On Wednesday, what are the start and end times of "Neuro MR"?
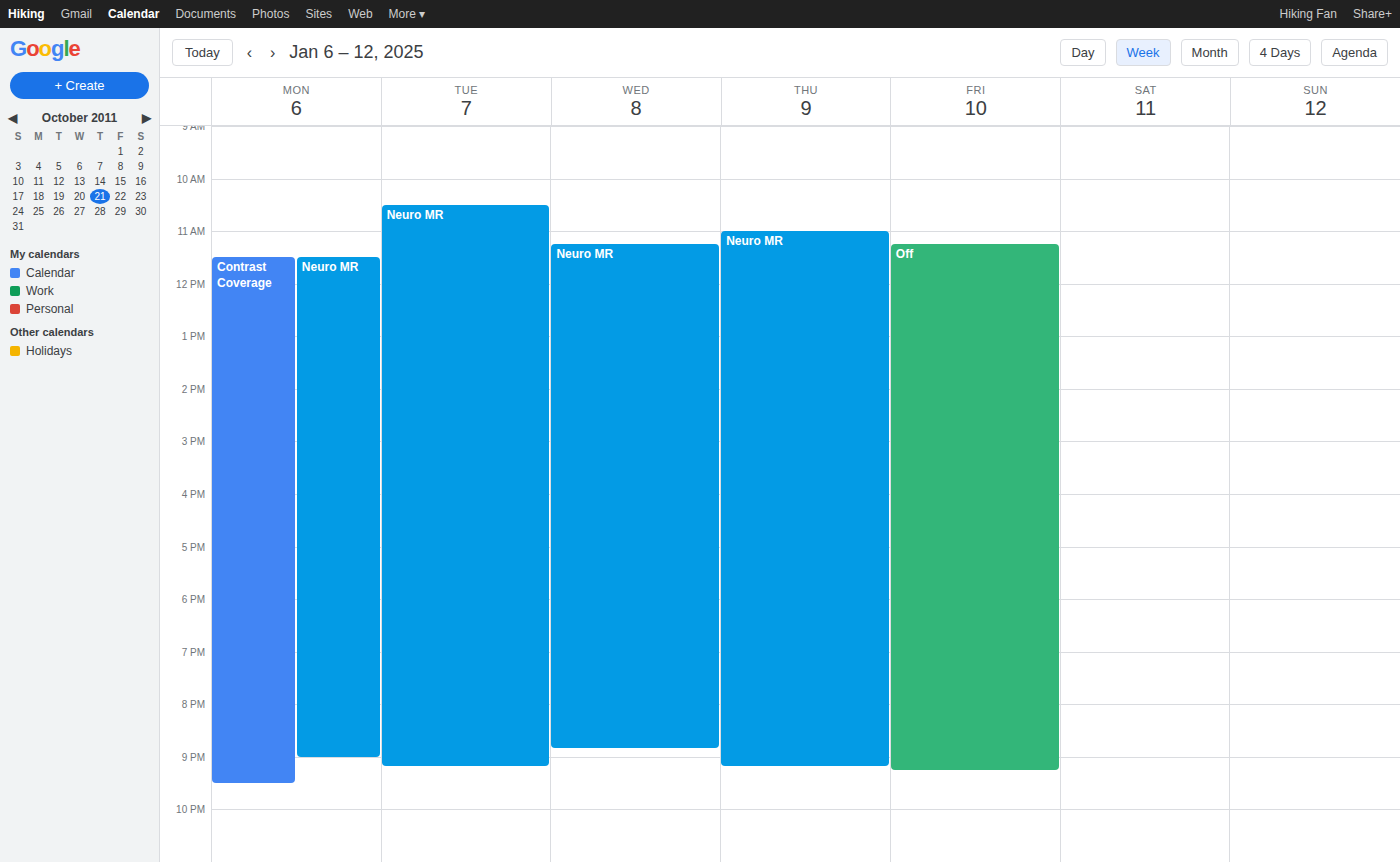
11:15 AM to 8:50 PM